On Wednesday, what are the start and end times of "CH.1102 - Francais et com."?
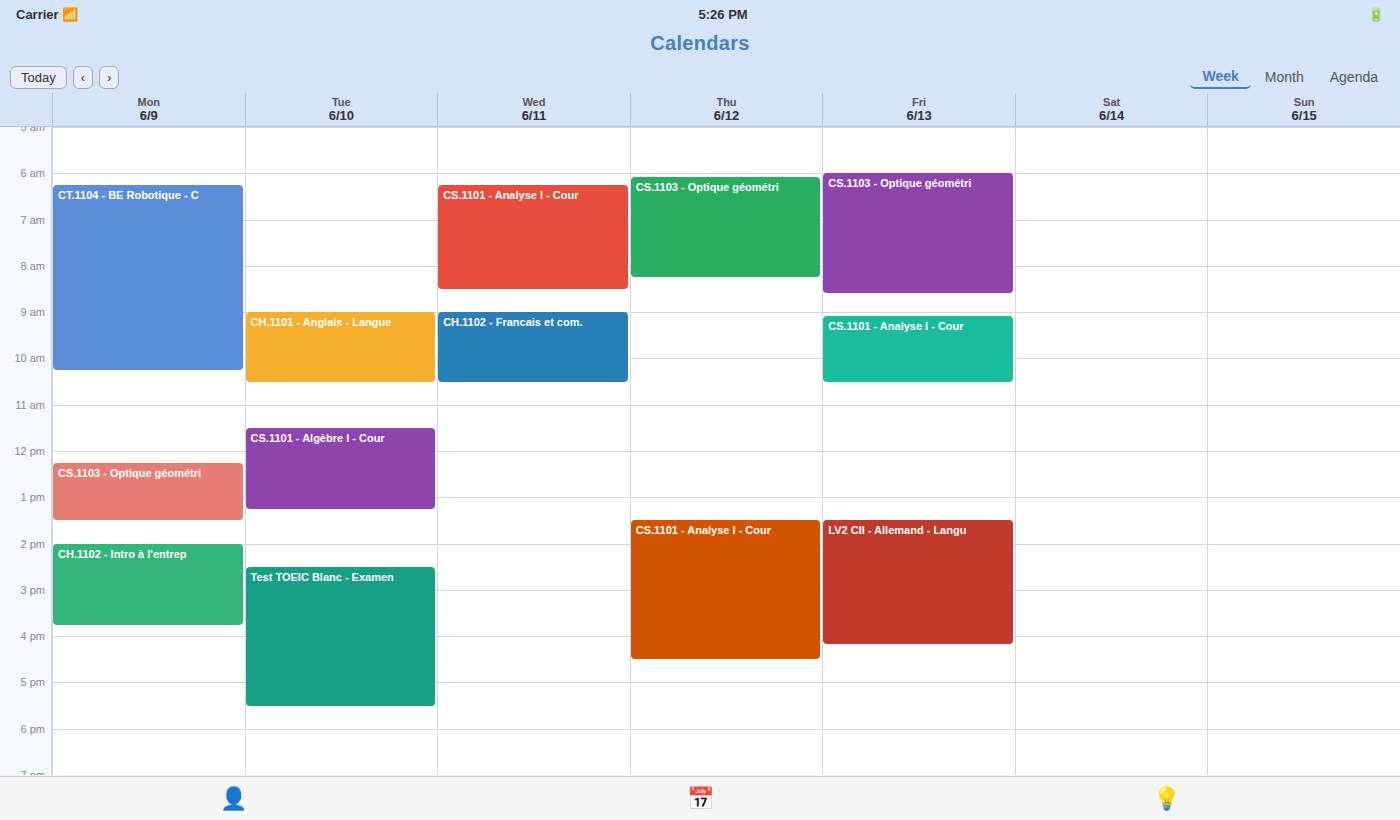
09:00 to 10:30